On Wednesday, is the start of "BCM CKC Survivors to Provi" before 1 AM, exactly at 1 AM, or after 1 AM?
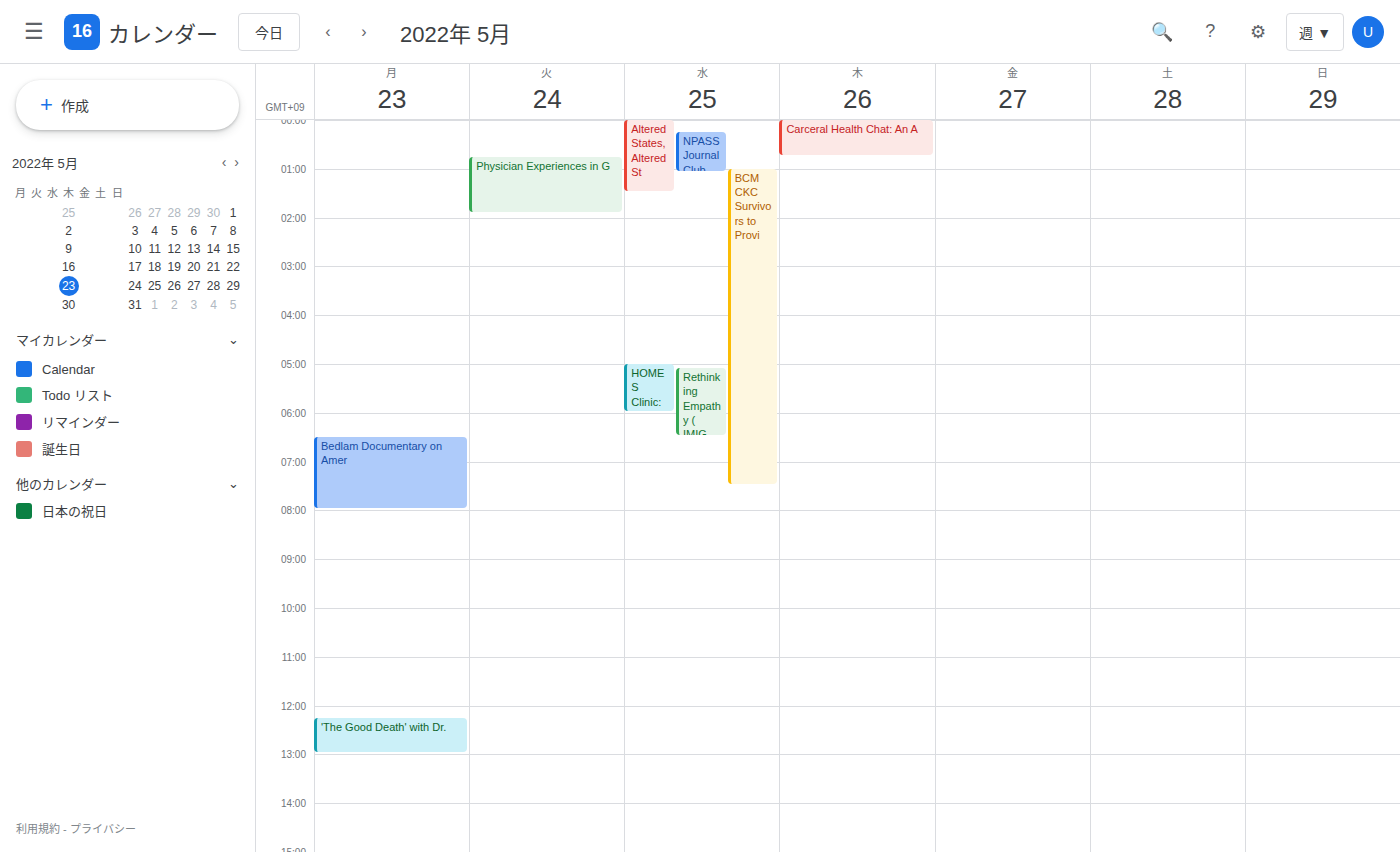
1:00 AM -- exactly at 1 AM, on the 1 AM line.